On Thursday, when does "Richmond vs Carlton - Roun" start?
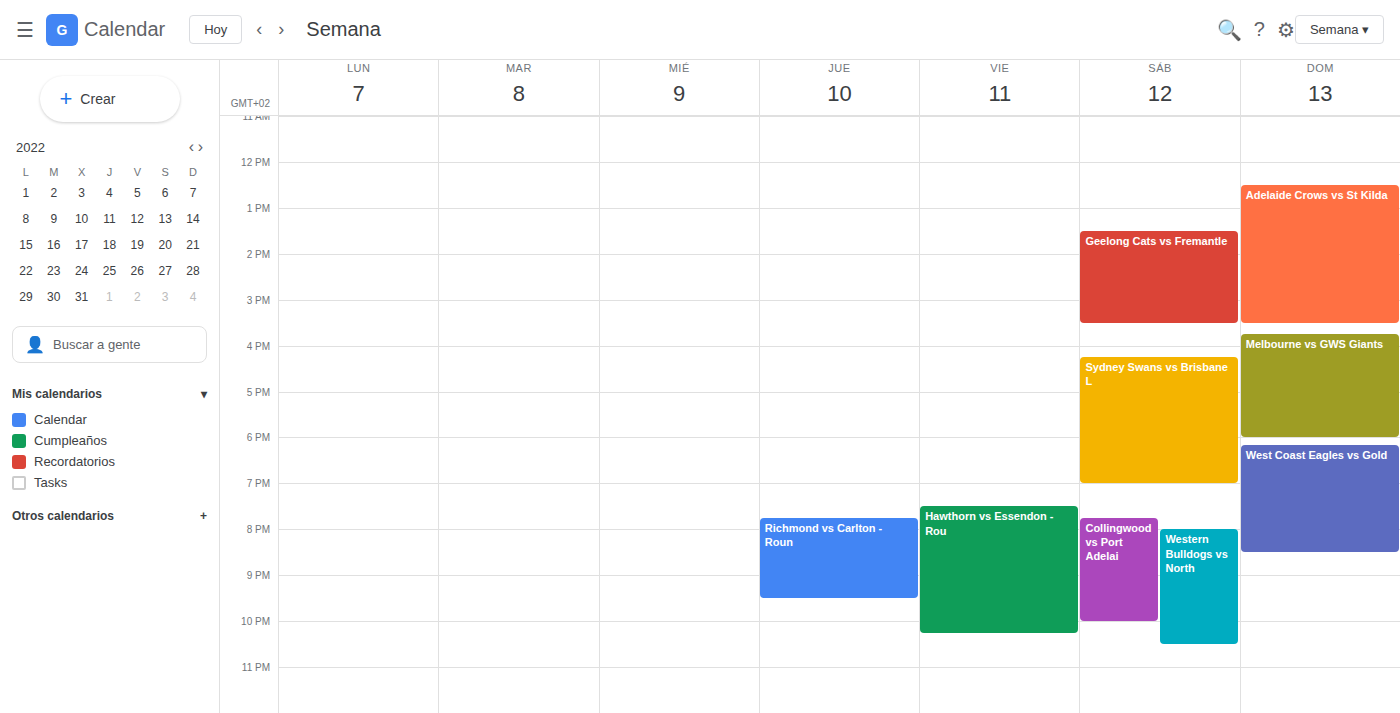
7:45 PM